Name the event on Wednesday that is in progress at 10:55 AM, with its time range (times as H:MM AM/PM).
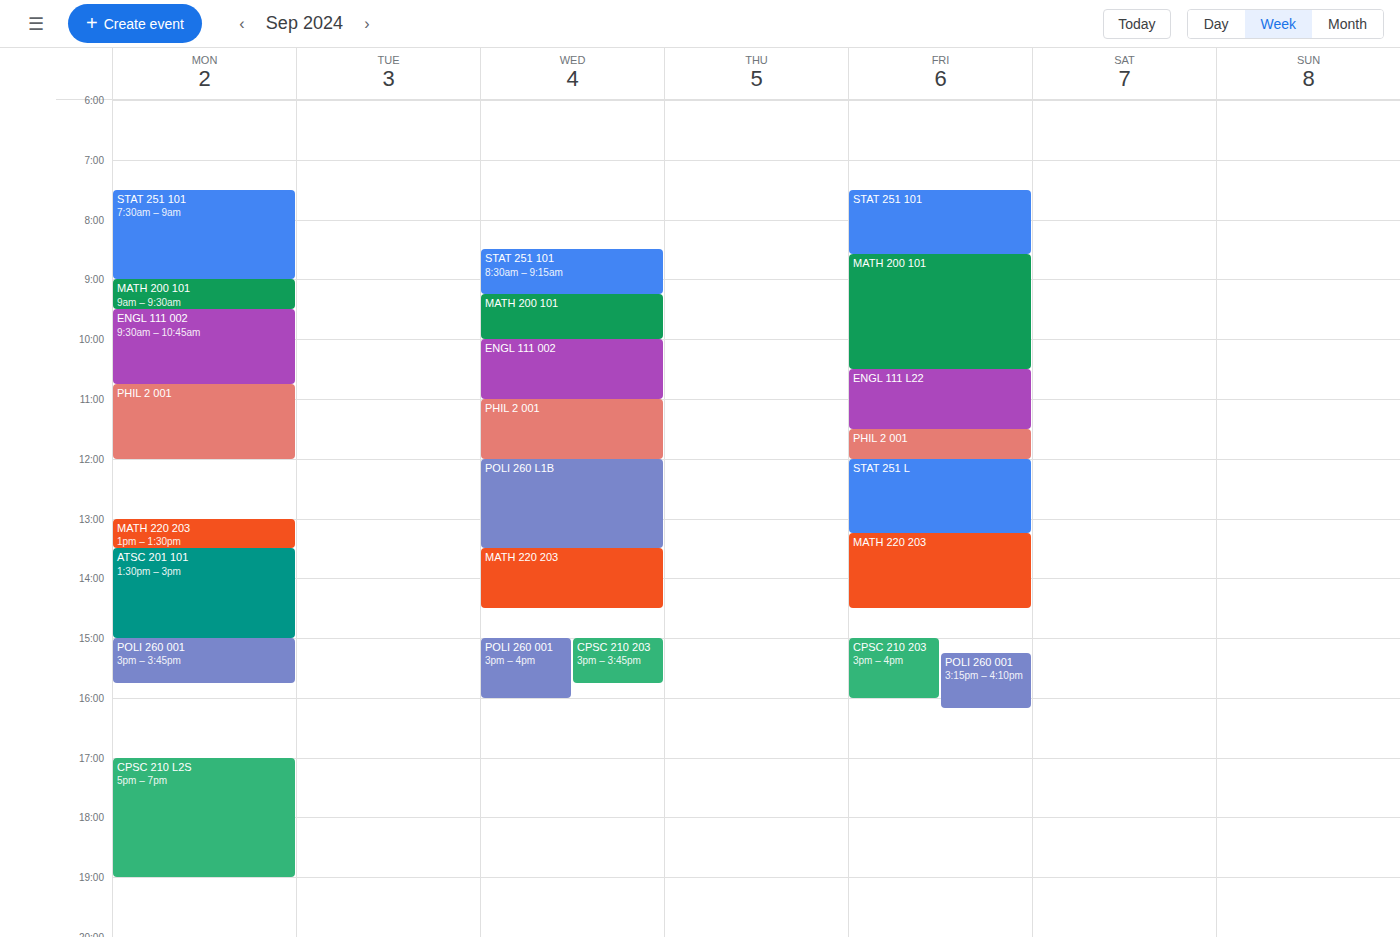
"ENGL 111 002", 10:00 AM to 11:00 AM